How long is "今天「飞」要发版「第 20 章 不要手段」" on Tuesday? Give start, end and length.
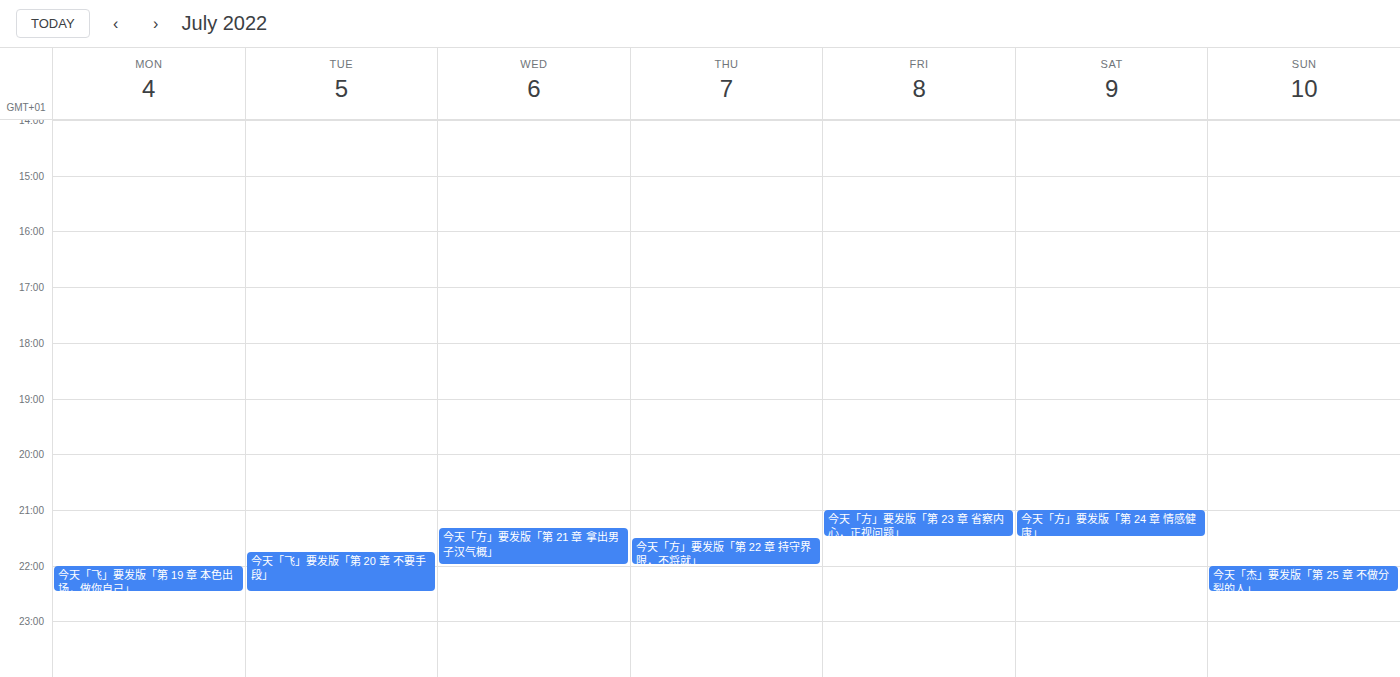
9:45 PM to 10:30 PM, 45 minutes